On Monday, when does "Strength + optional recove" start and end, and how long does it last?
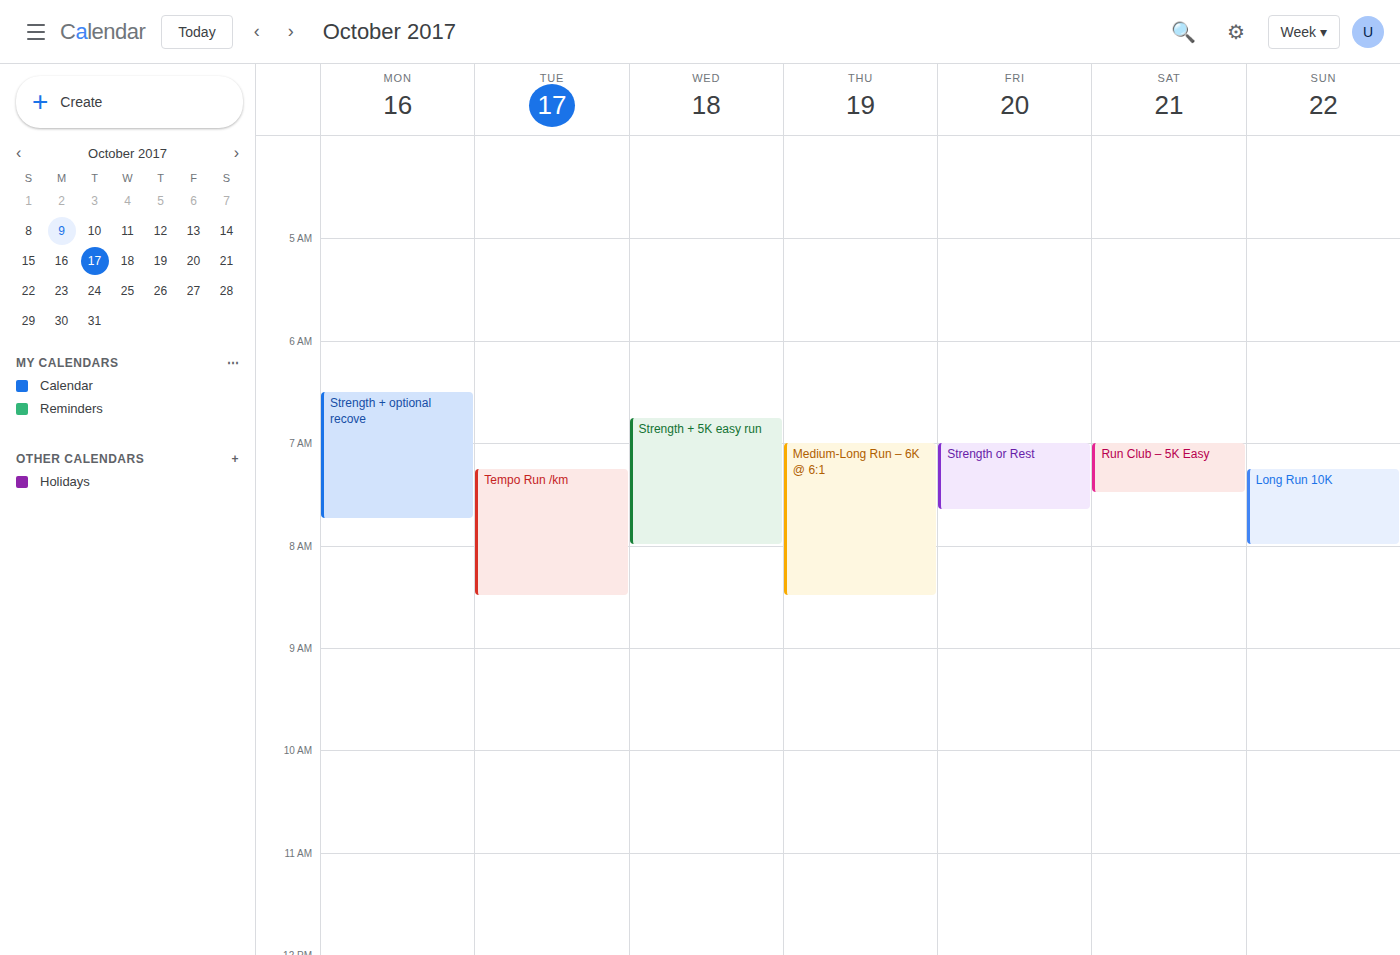
6:30 AM to 7:45 AM, 1 hour 15 minutes